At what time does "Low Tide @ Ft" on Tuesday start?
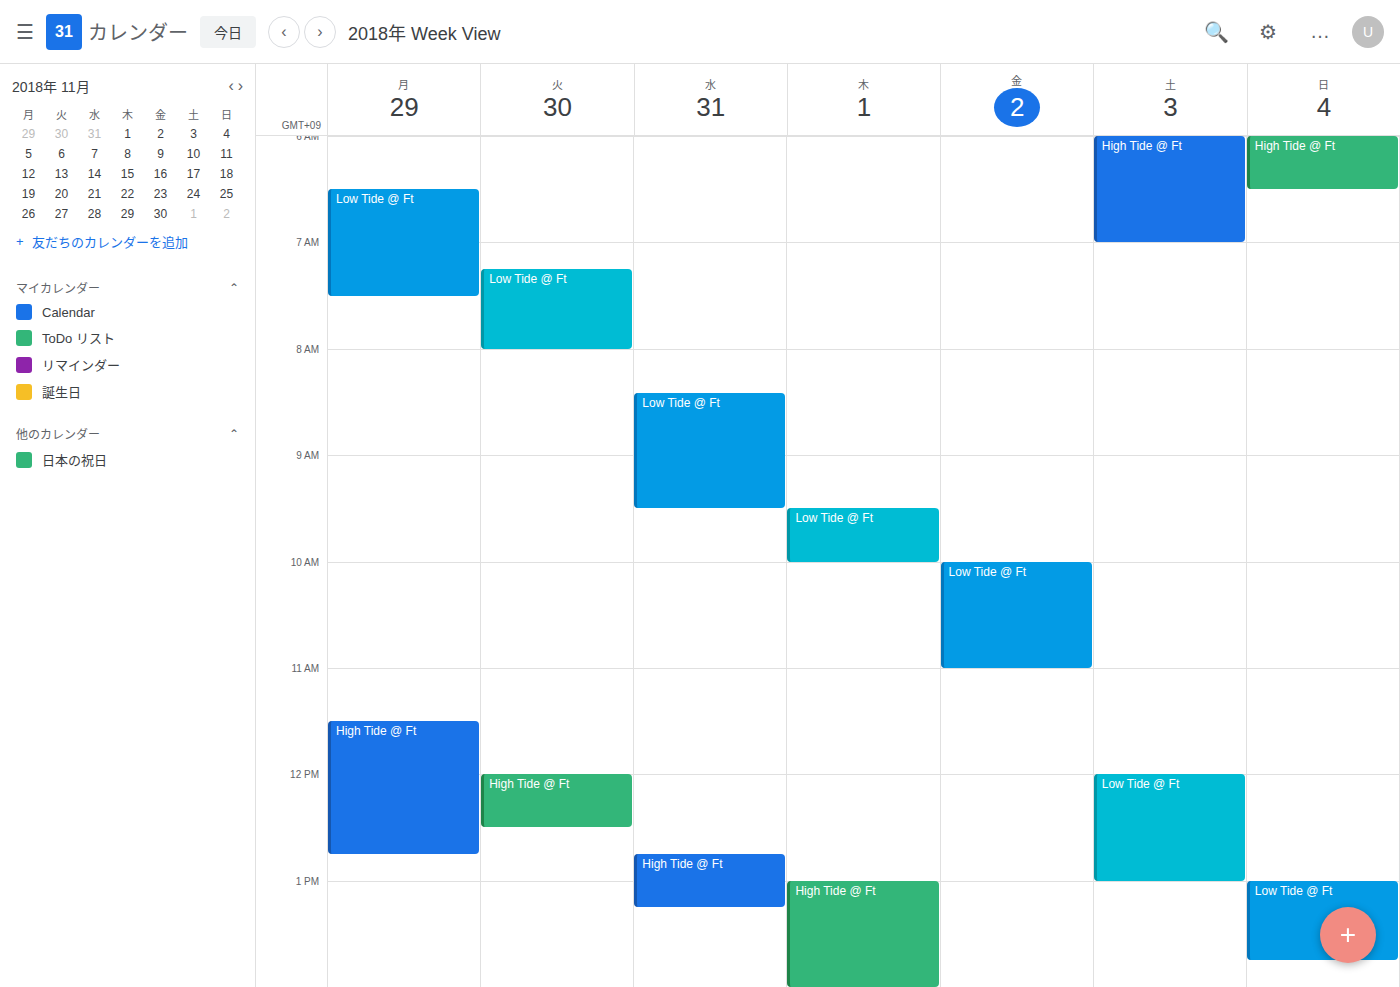
07:15